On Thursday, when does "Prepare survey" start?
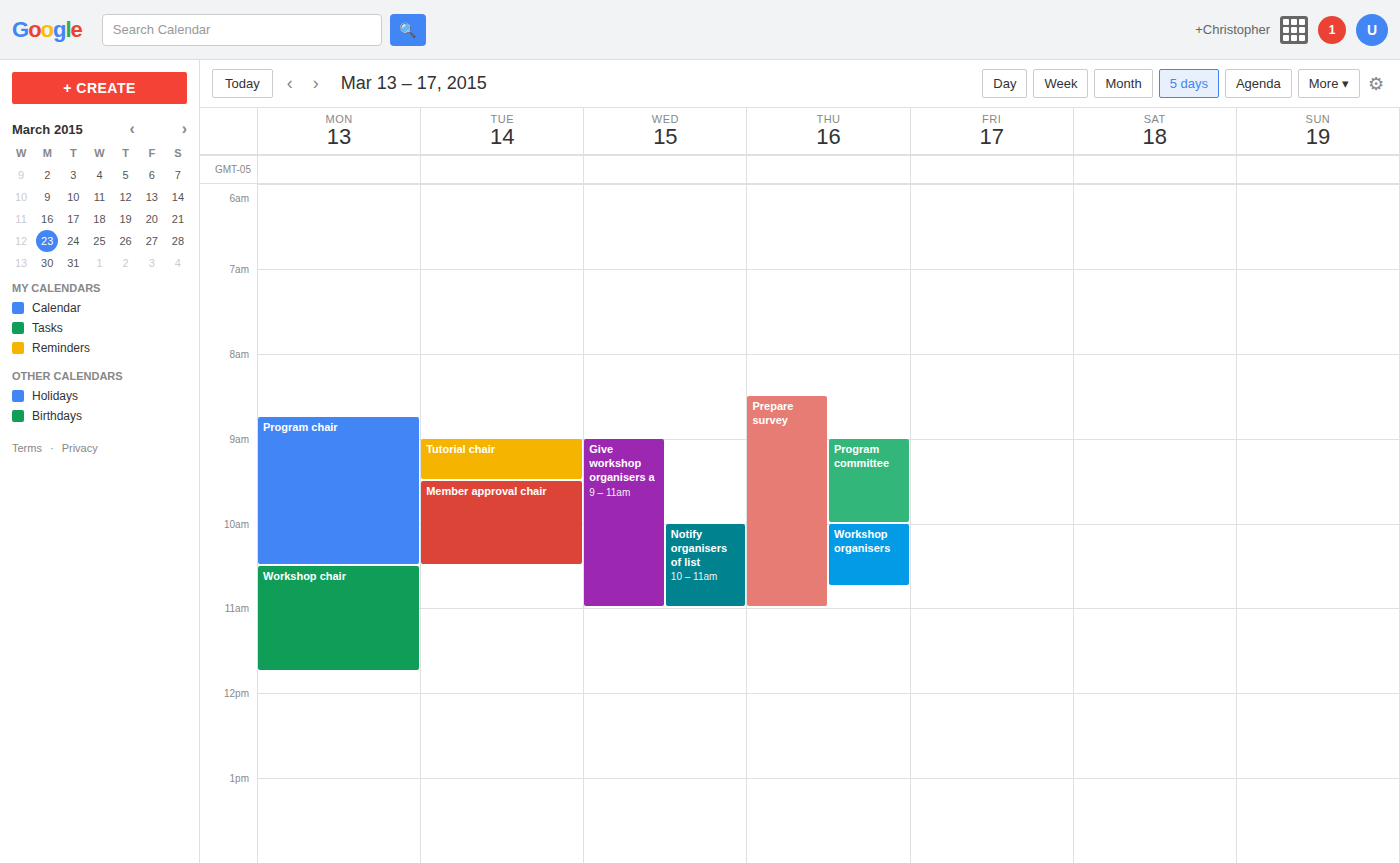
8:30 AM